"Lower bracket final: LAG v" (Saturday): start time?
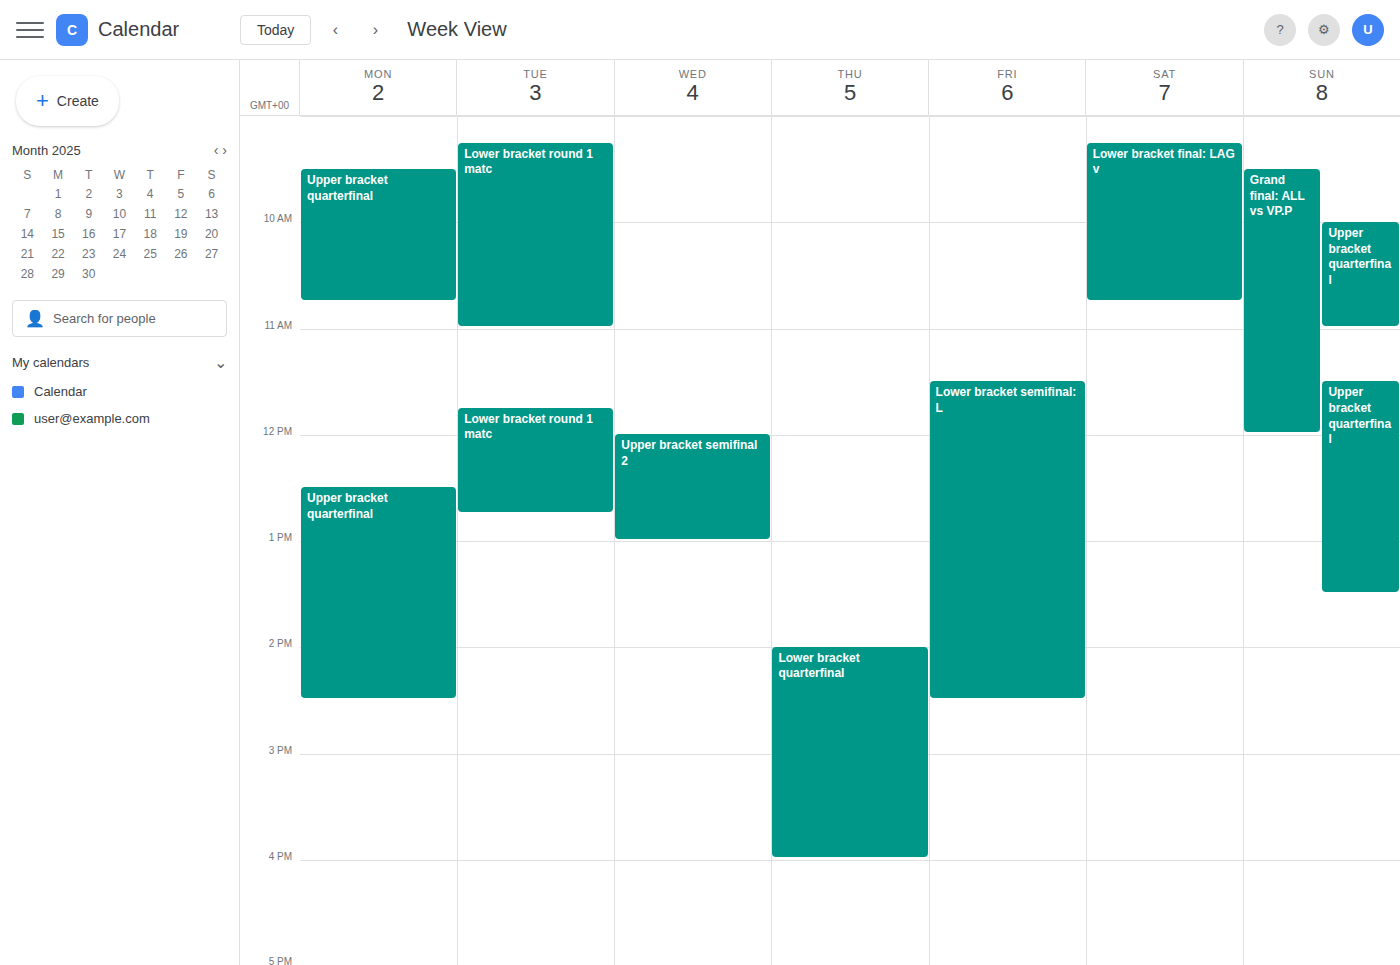
9:15 AM